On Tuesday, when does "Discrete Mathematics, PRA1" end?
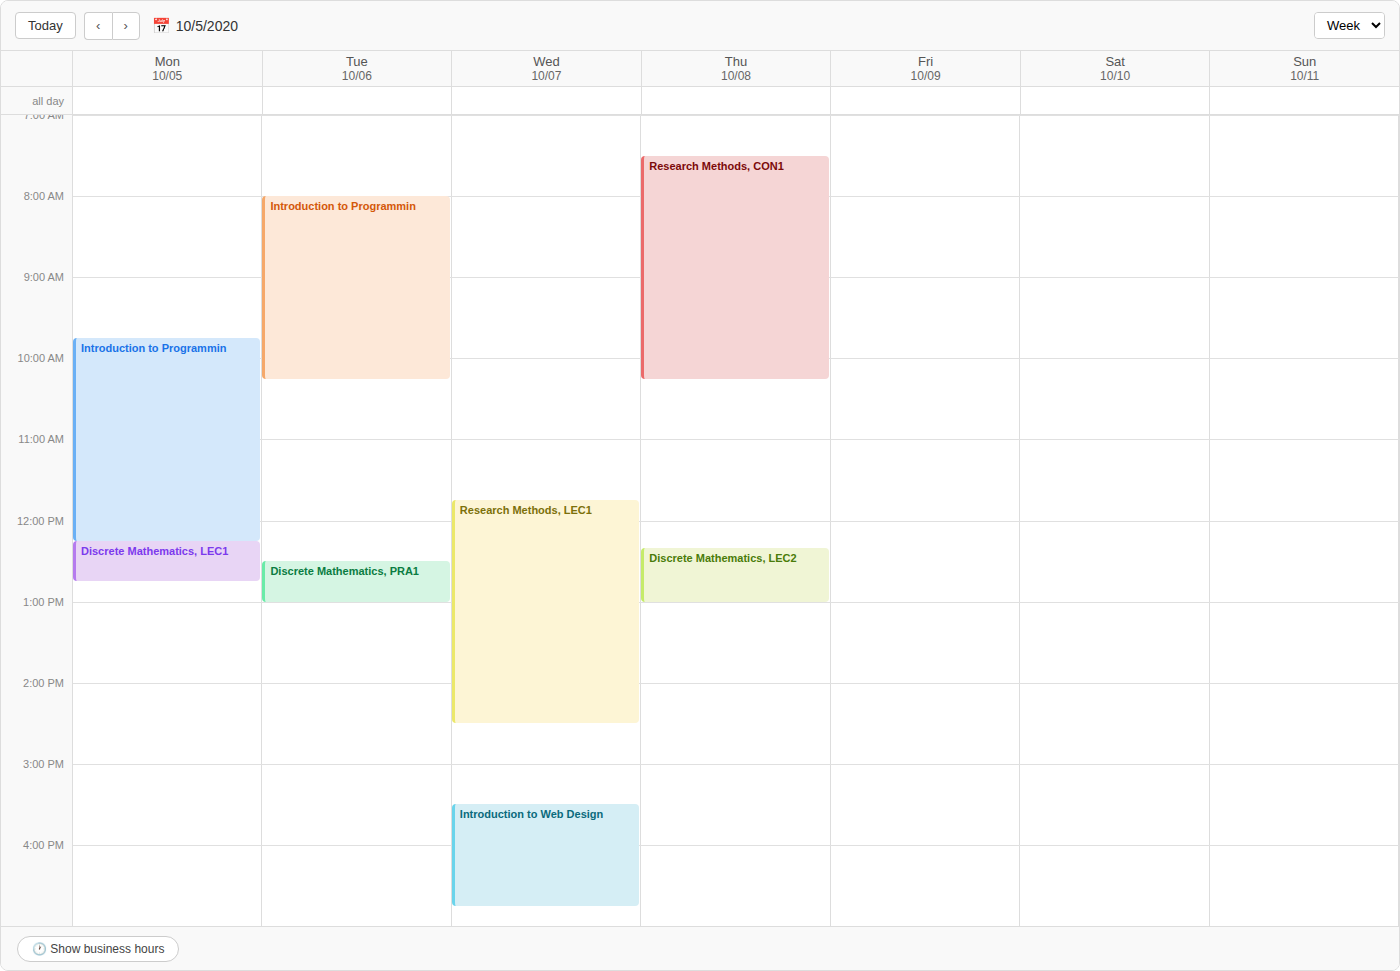
13:00